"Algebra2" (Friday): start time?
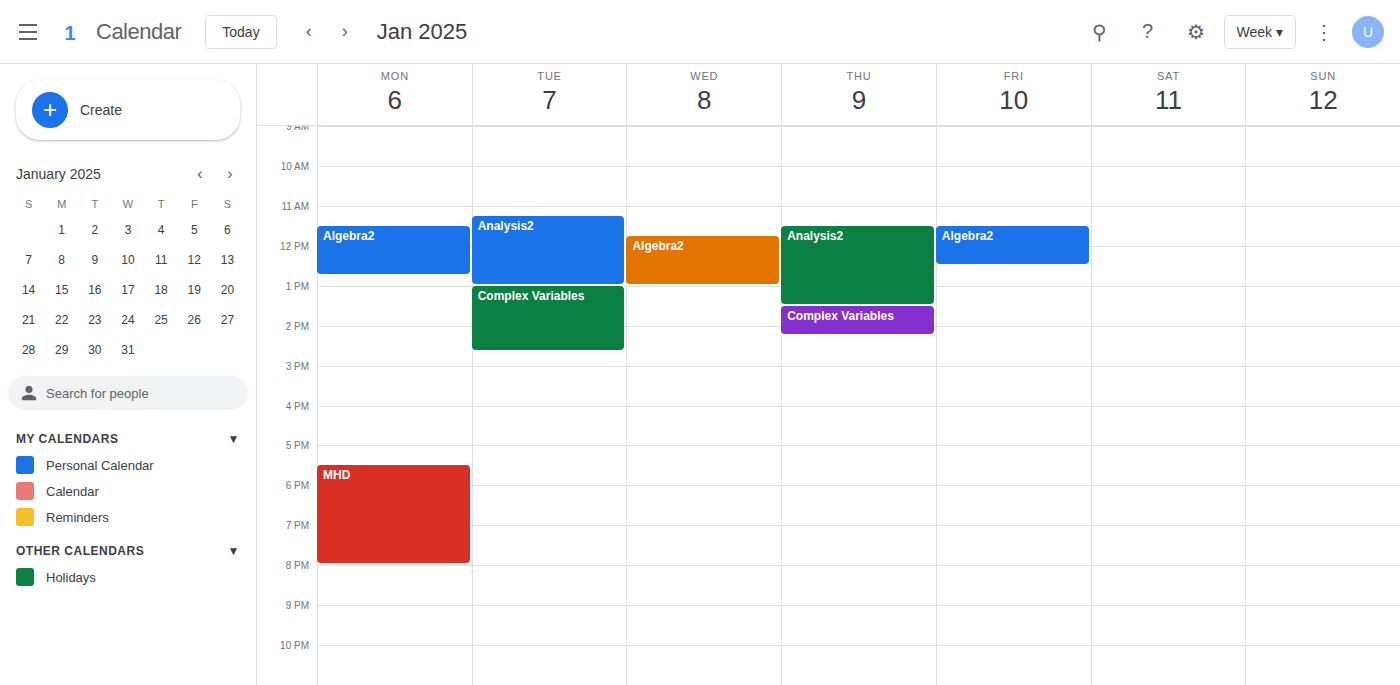
11:30 AM